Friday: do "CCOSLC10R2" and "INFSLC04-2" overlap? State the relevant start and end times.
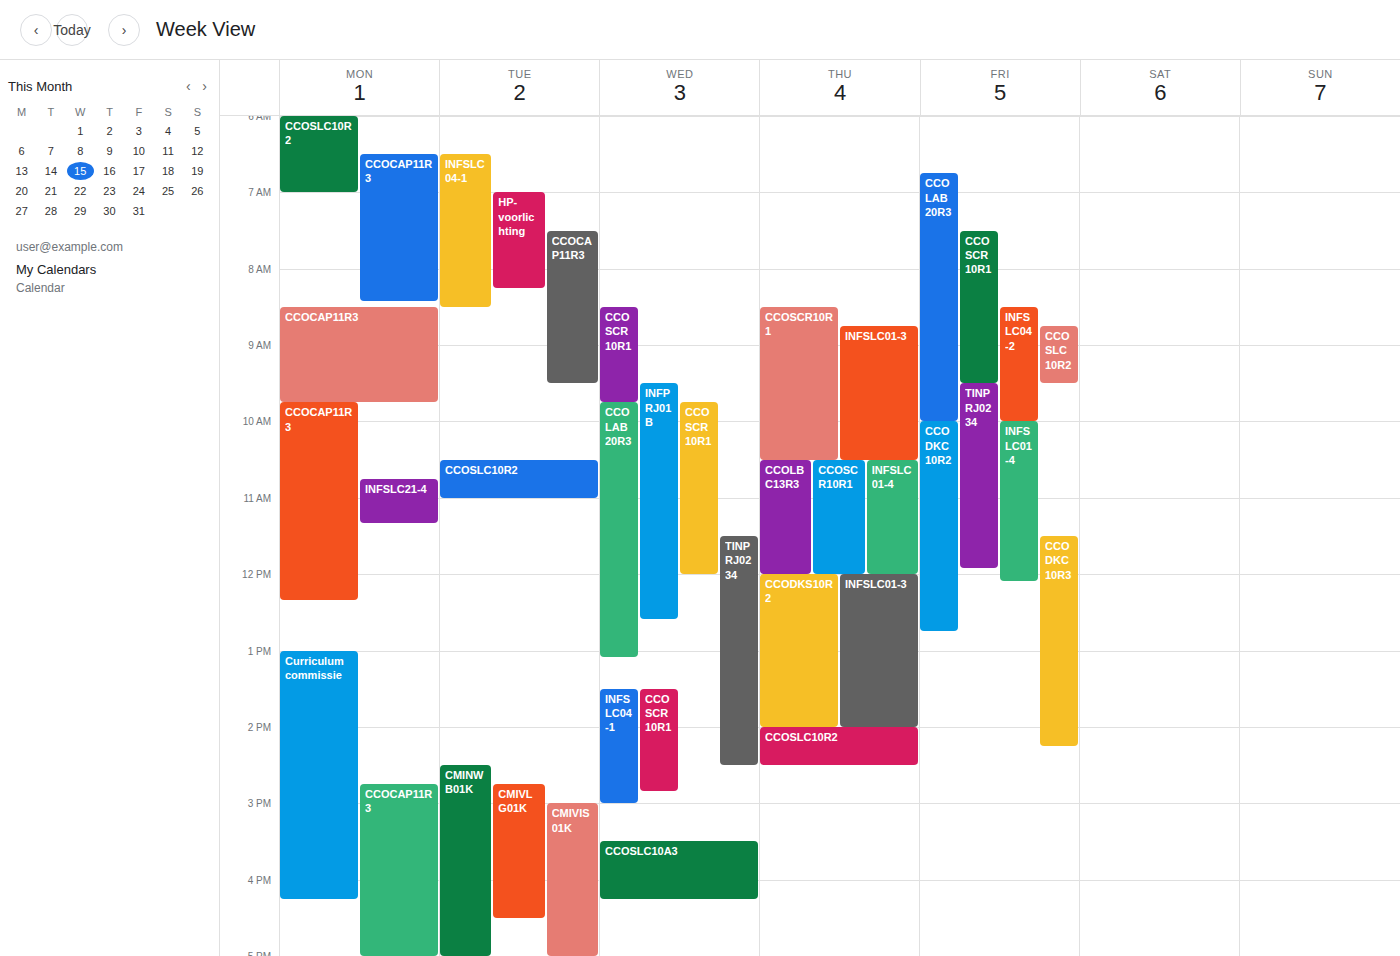
"CCOSLC10R2" runs 8:45 AM to 9:30 AM, inside "INFSLC04-2" -- they overlap.